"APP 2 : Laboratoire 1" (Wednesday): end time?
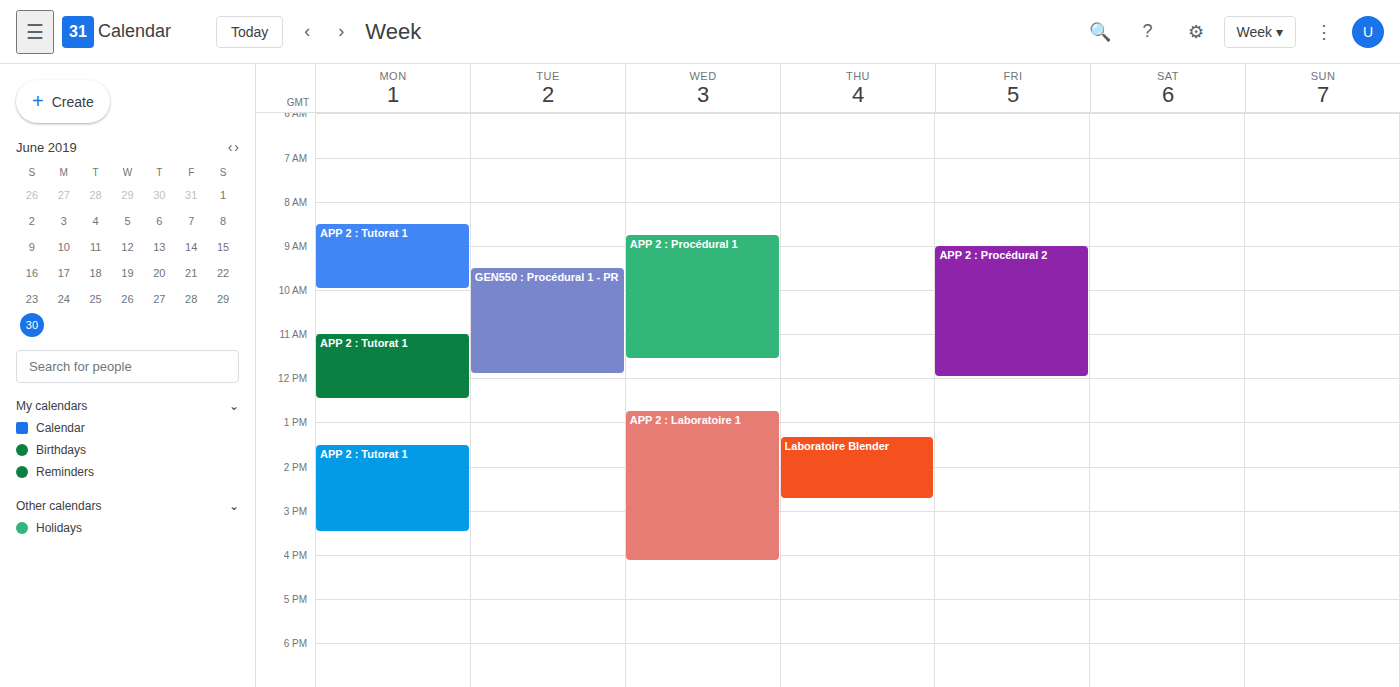
4:10 PM